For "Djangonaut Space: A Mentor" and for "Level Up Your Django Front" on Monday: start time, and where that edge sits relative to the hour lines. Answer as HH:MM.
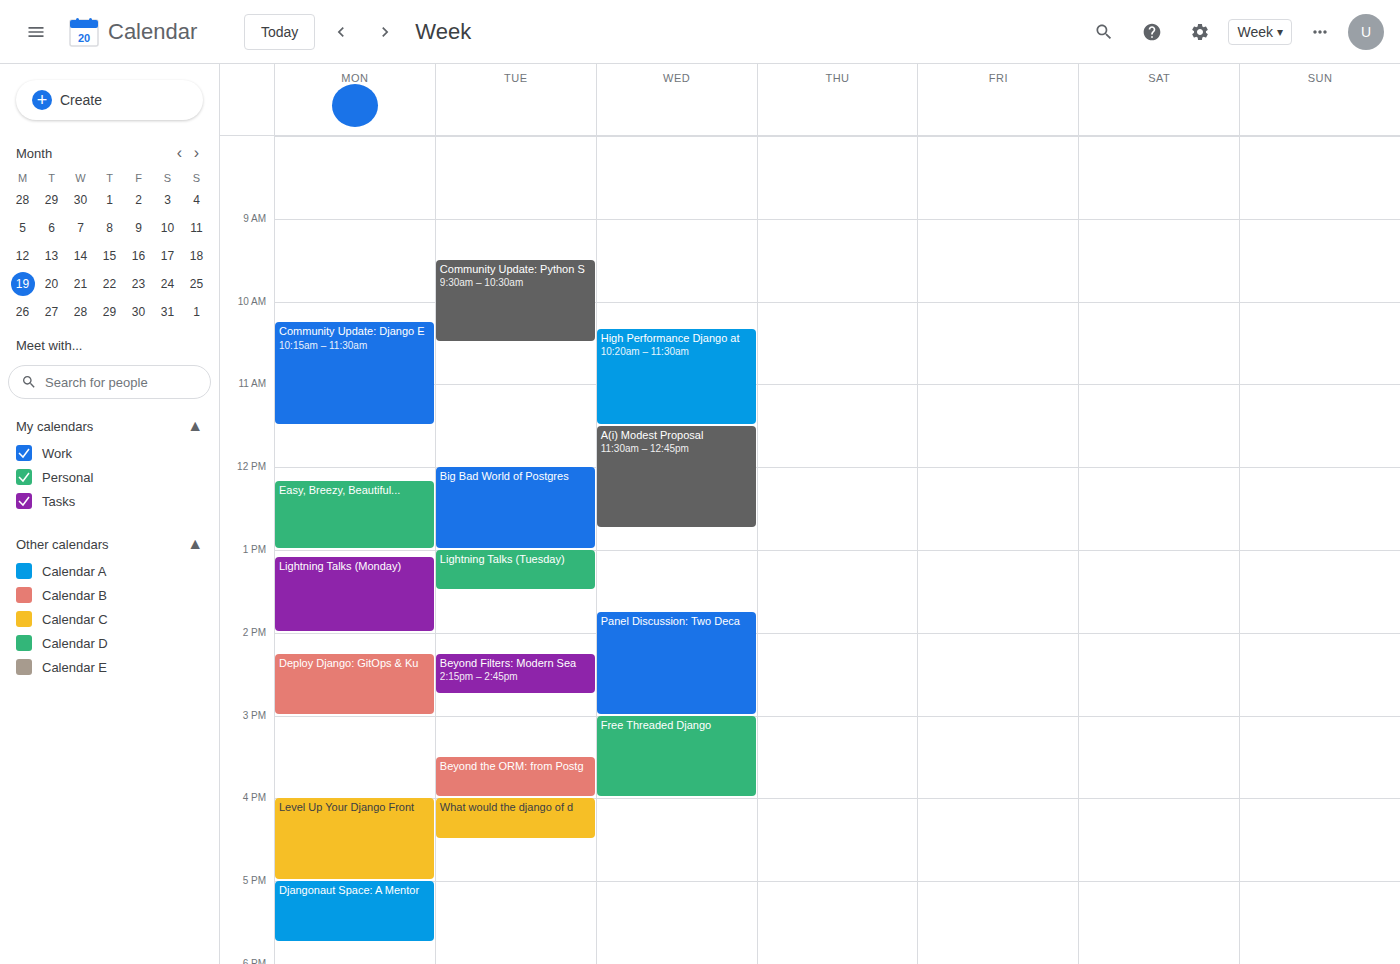
"Djangonaut Space: A Mentor": 17:00, exactly on the 17:00 line. "Level Up Your Django Front": 16:00, exactly on the 16:00 line.